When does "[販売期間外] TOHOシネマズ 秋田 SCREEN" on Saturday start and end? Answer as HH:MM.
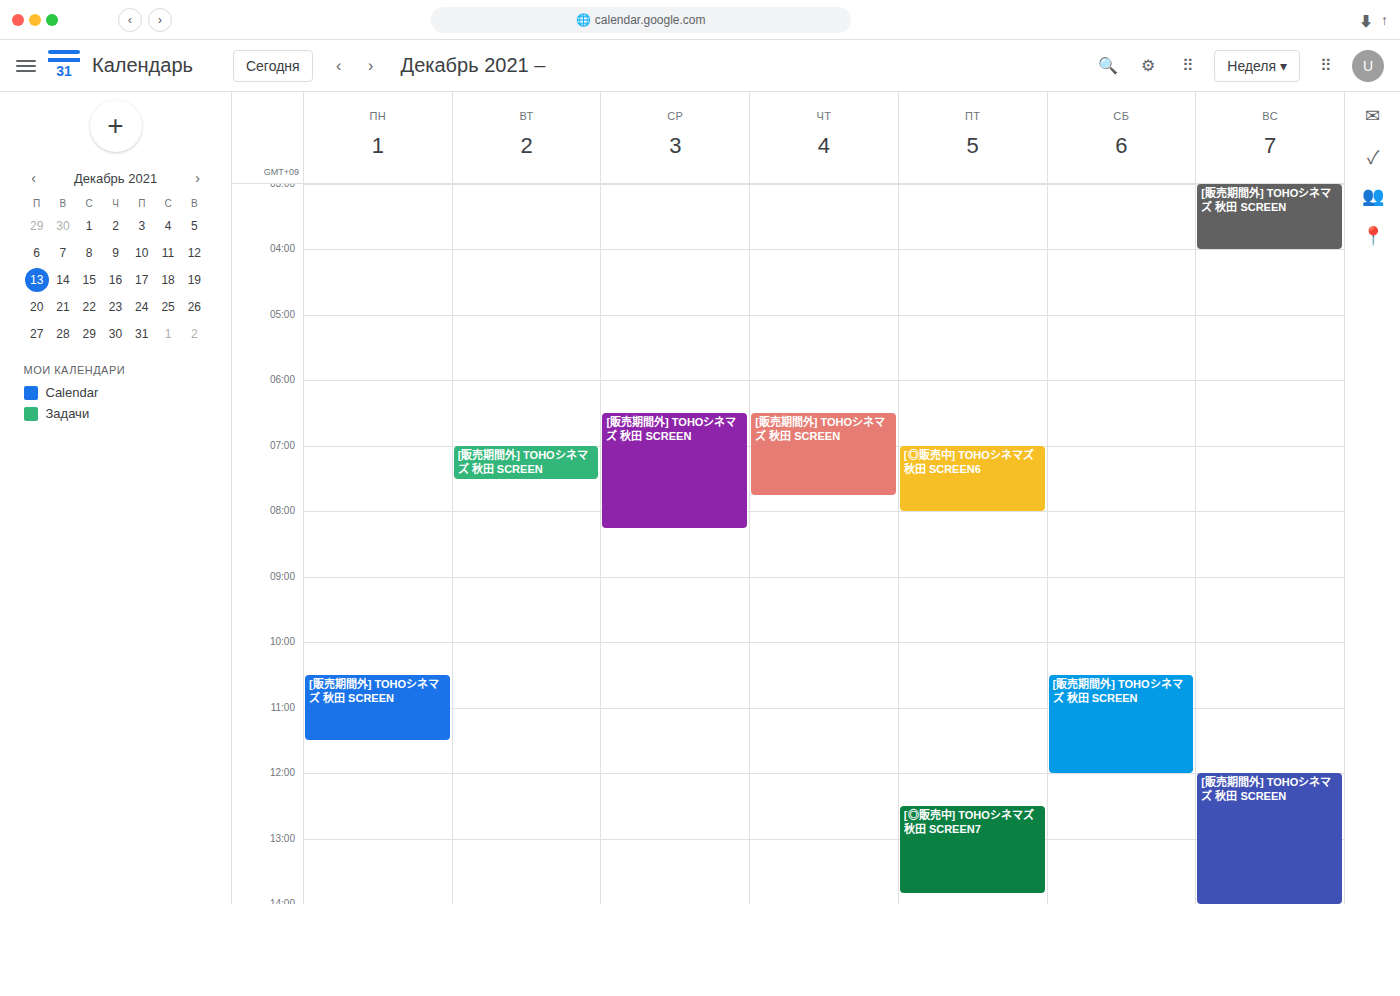
10:30 to 12:00